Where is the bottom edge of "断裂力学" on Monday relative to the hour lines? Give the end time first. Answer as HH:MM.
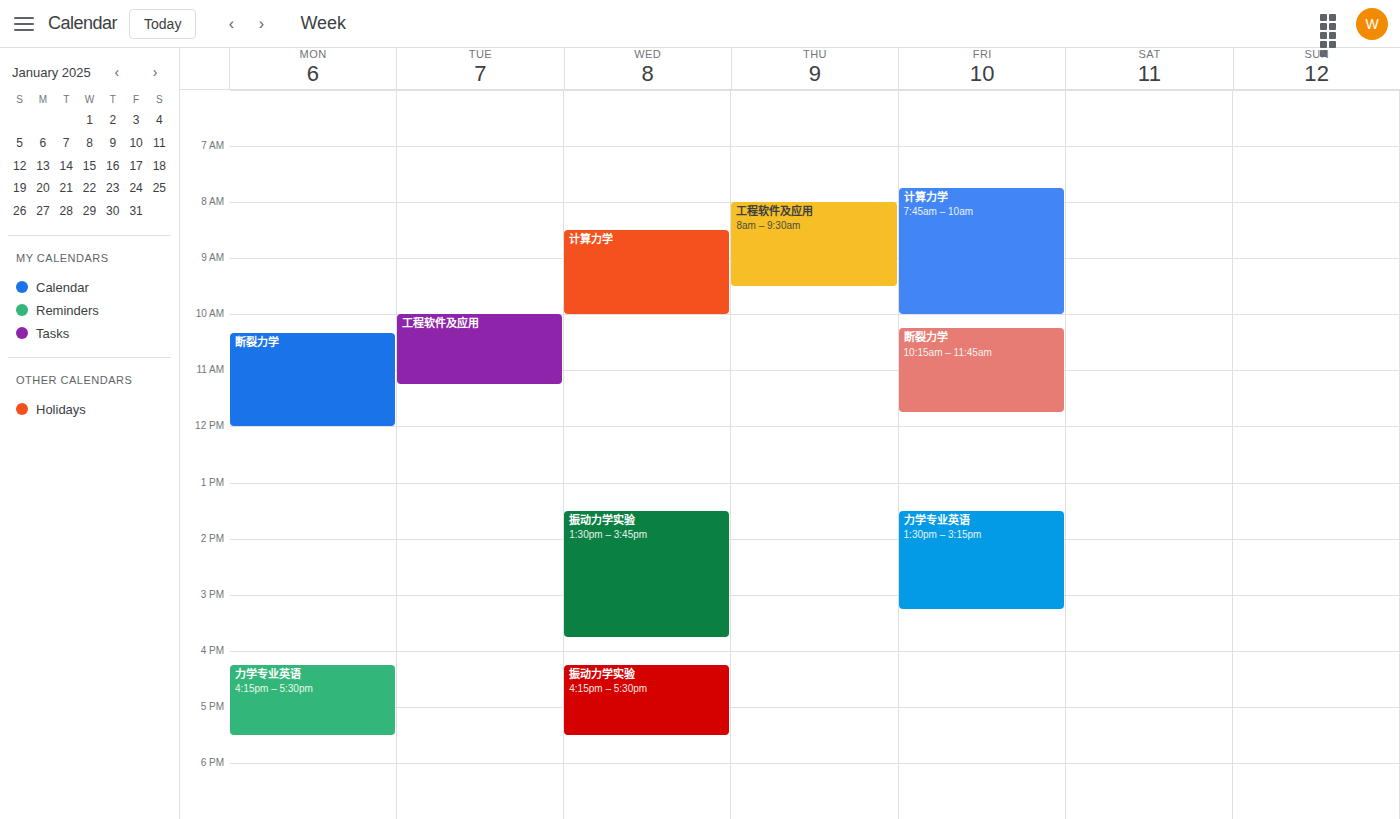
12:00 -- exactly on the 12:00 line.